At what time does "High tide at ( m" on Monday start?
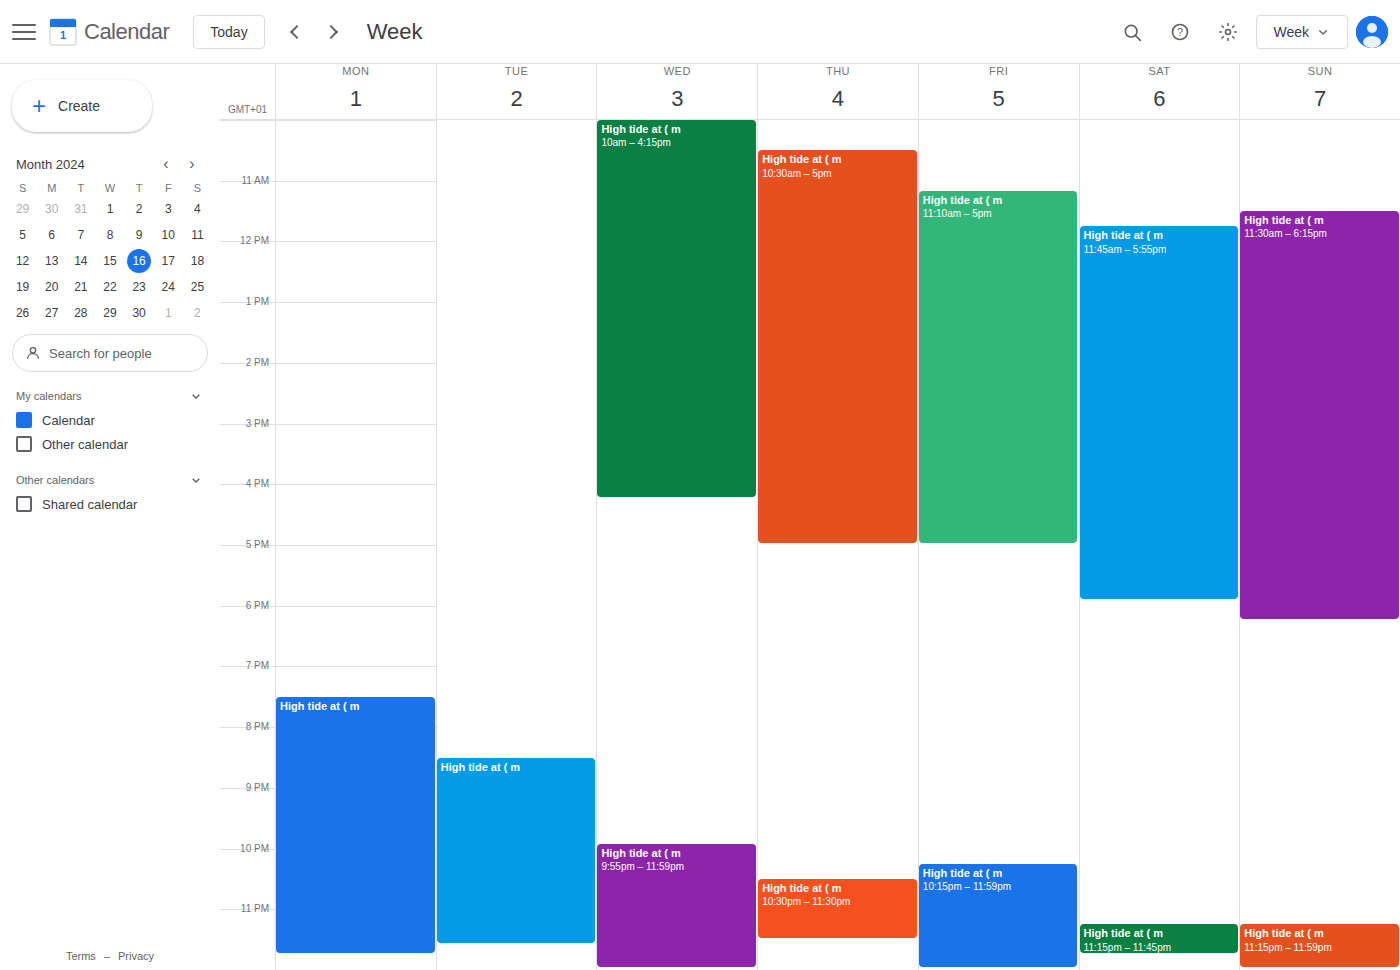
7:30 PM